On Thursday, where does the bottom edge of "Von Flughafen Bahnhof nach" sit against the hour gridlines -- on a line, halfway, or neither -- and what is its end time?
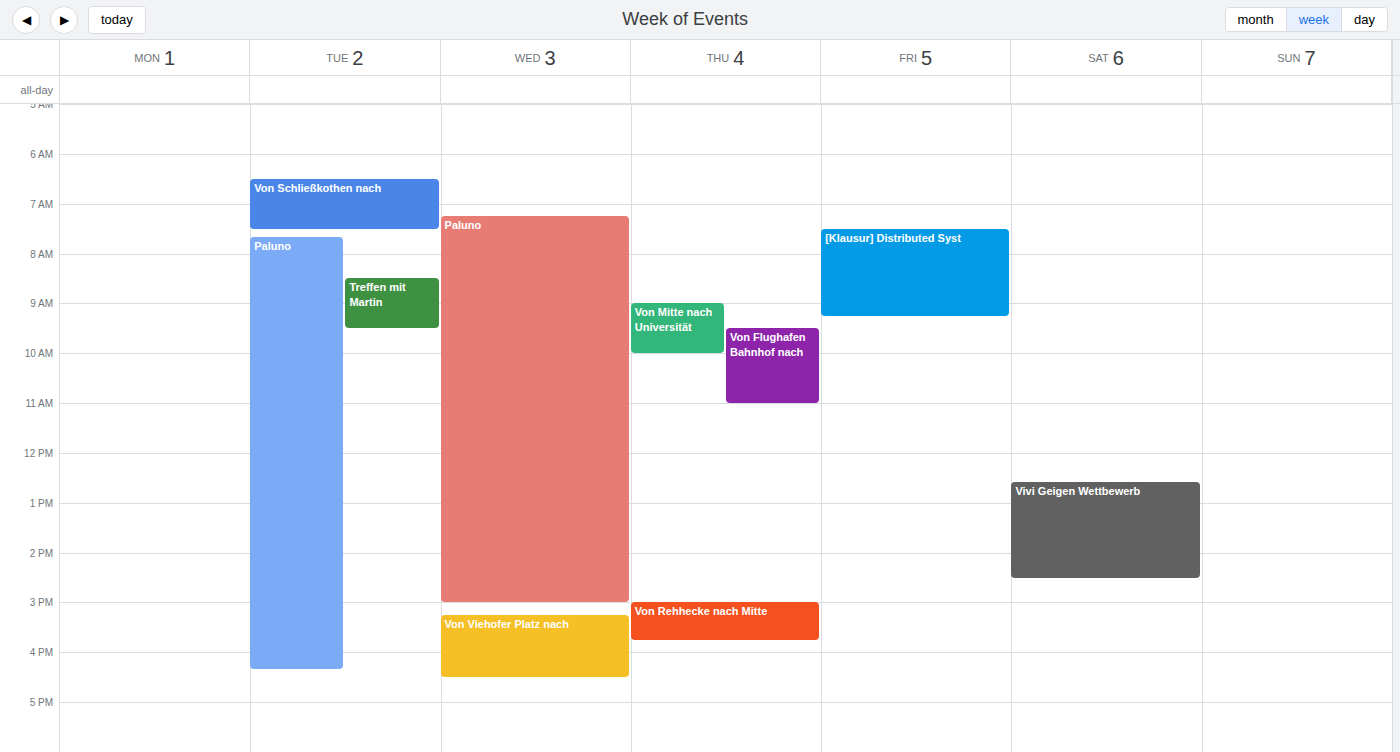
11:00 AM -- exactly on the 11 AM line.